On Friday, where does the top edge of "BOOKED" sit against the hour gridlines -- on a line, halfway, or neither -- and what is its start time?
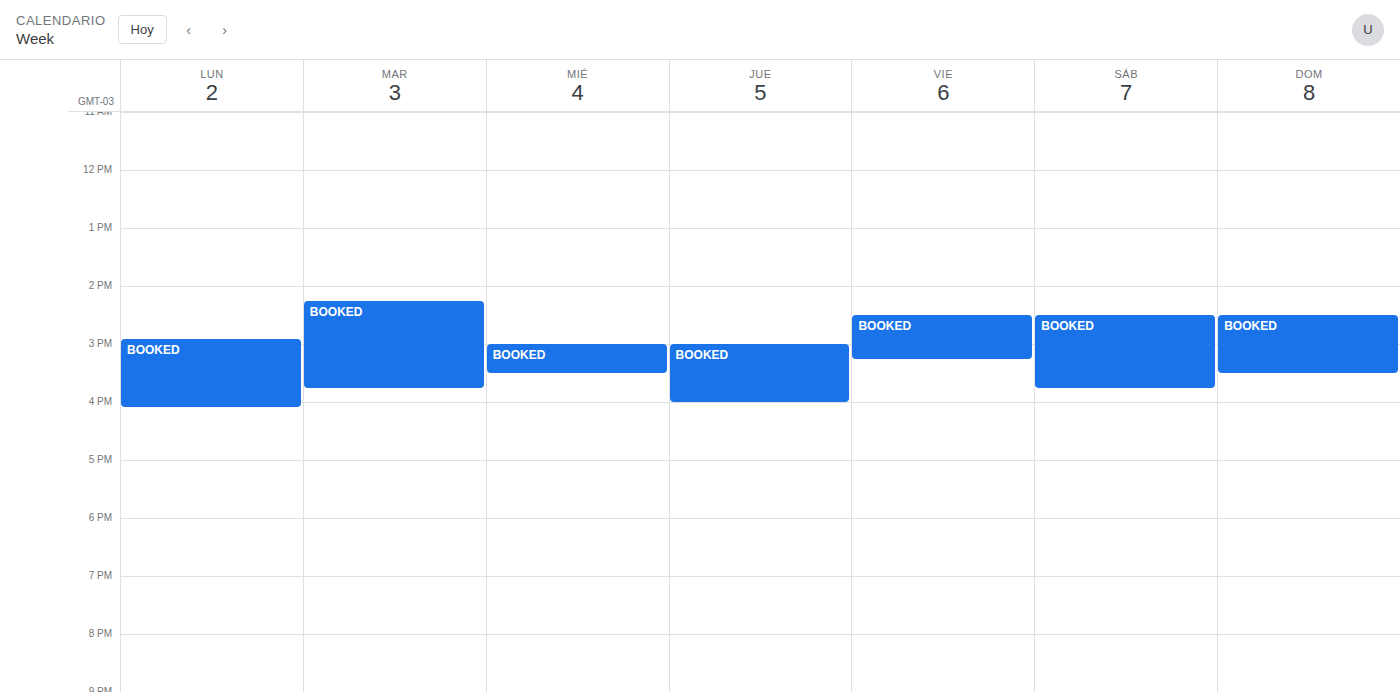
2:30 PM -- halfway between the 2 PM and 3 PM lines.